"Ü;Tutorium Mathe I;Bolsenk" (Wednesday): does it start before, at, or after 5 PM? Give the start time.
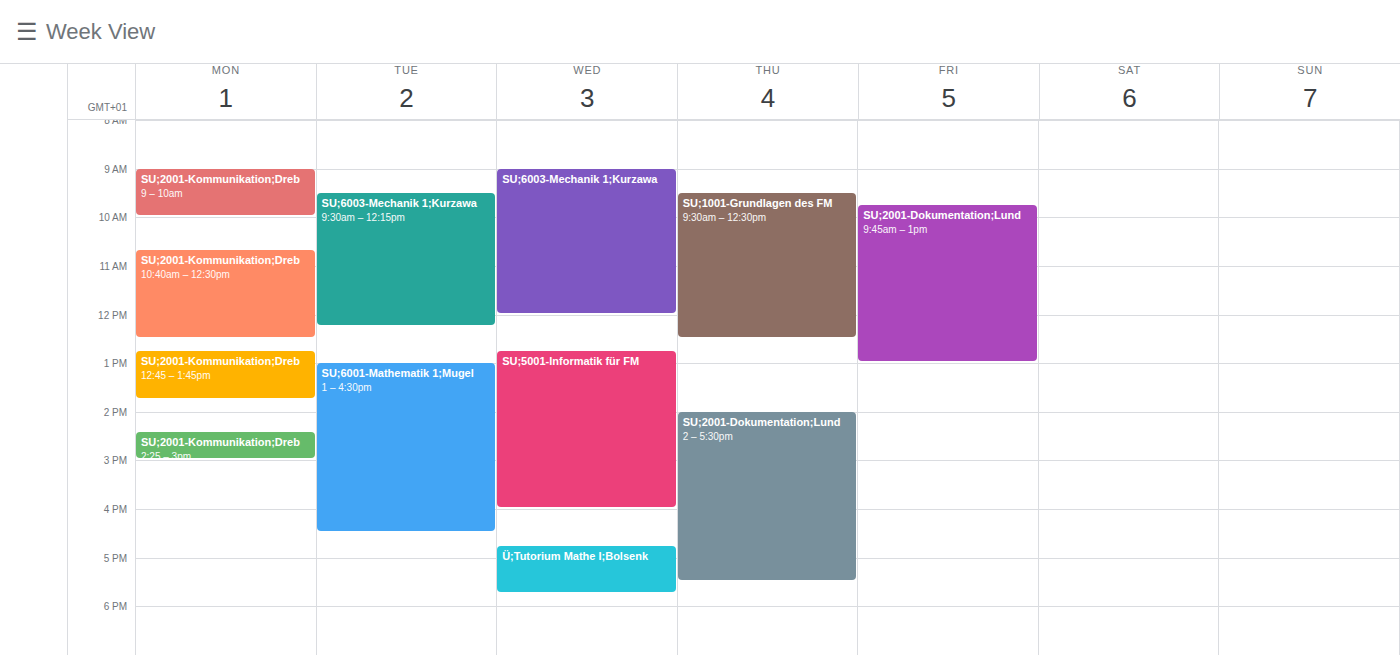
4:45 PM -- before 5 PM, 15 minutes above the 5 PM line.